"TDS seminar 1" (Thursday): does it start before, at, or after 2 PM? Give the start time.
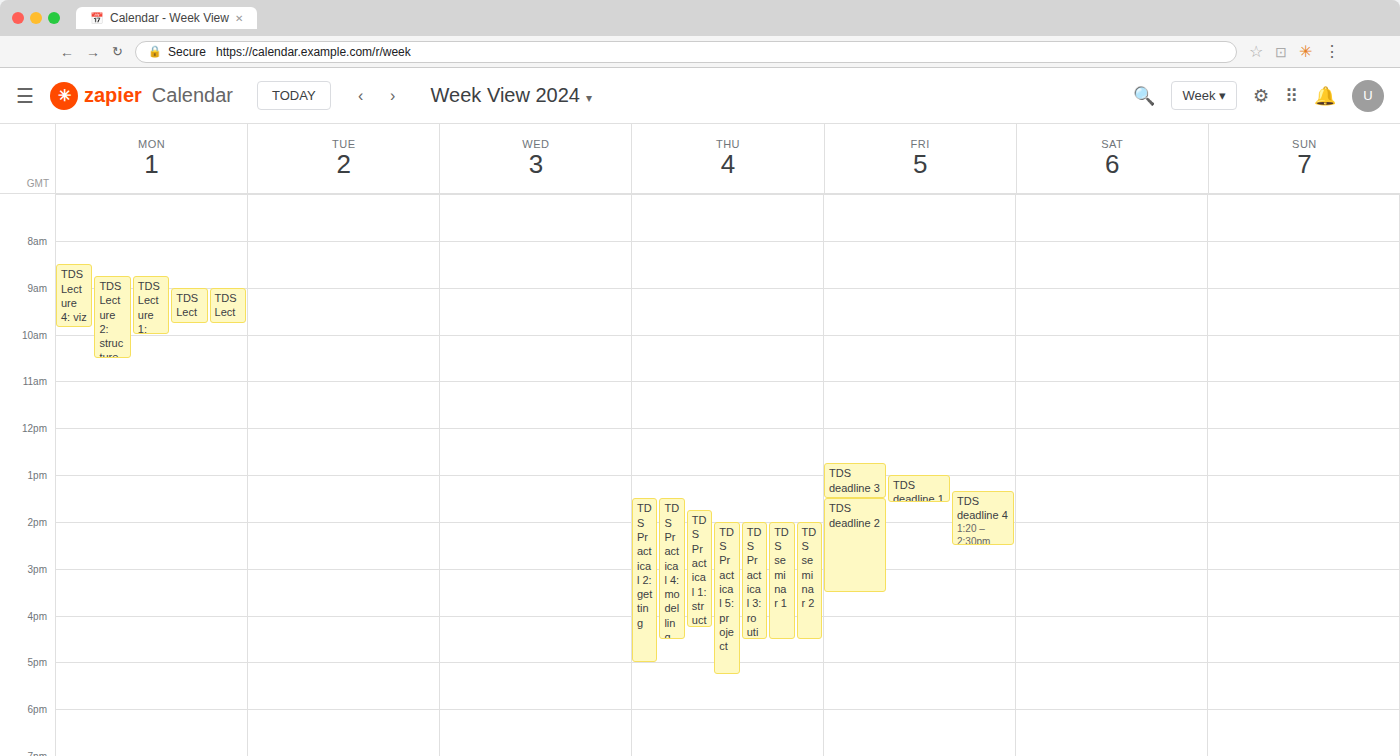
2:00 PM -- exactly at 2 PM, on the 2 PM line.